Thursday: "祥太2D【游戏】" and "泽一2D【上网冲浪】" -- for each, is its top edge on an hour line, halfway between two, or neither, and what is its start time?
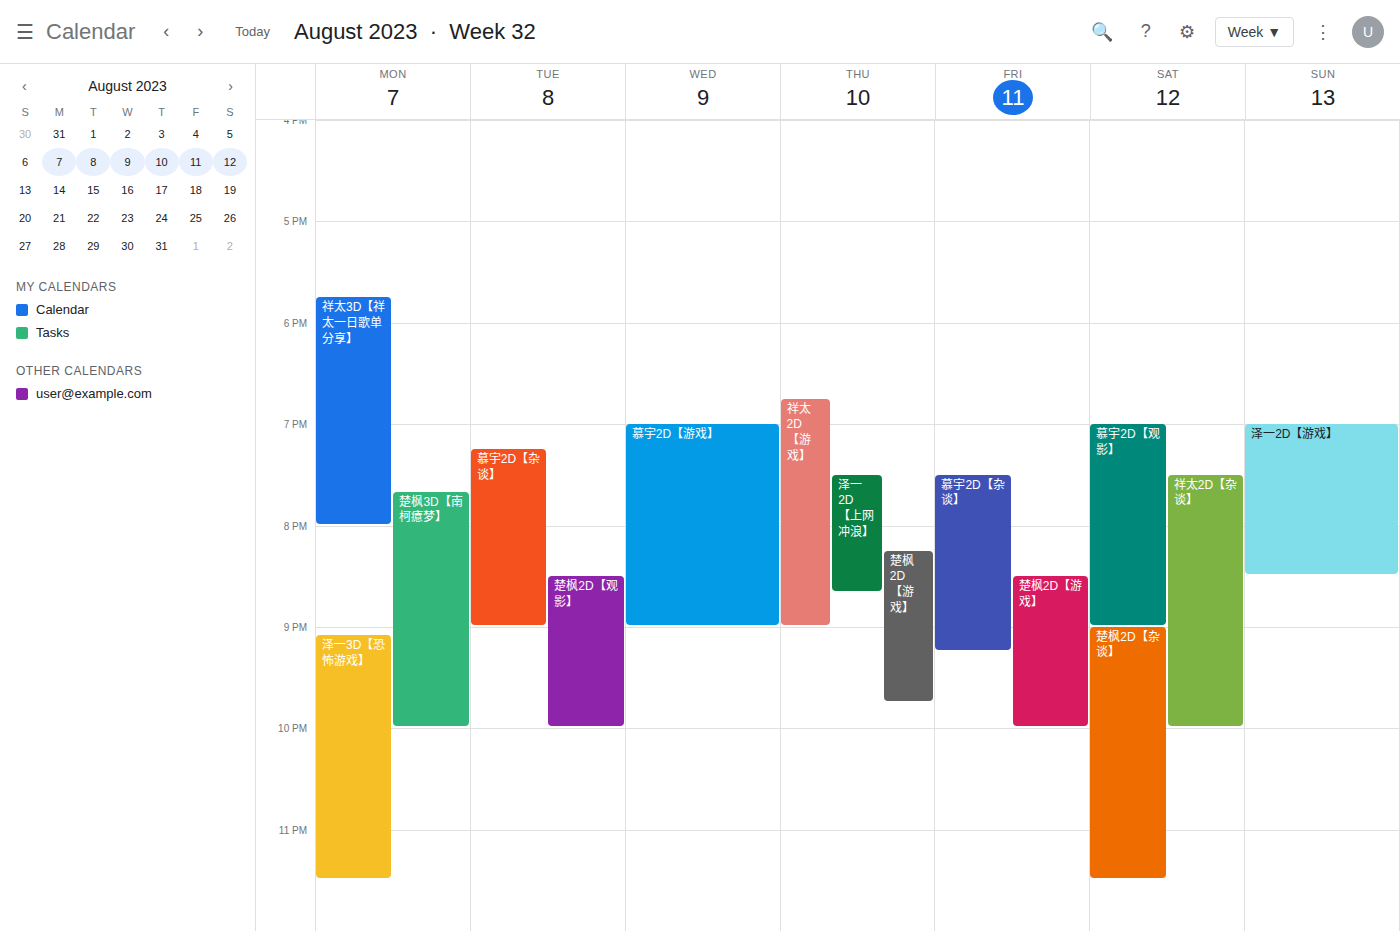
"祥太2D【游戏】": 6:45 PM, neither: three quarters of the way from the 6 PM line to the 7 PM line. "泽一2D【上网冲浪】": 7:30 PM, halfway between the 7 PM and 8 PM lines.